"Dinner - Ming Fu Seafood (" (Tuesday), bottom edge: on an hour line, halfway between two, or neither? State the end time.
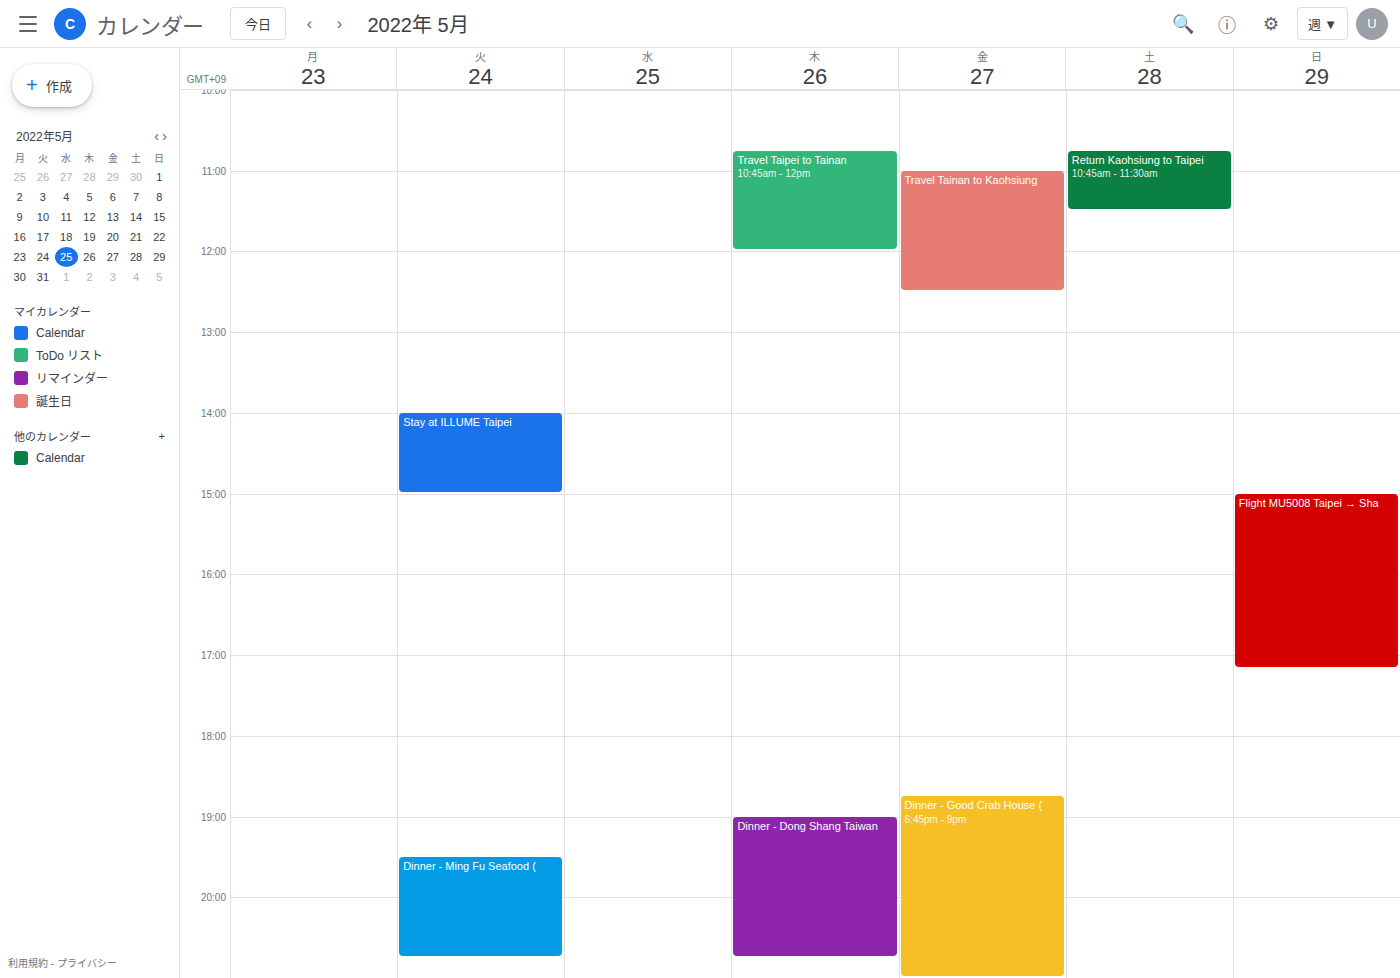
8:45 PM -- neither: three quarters of the way from the 8 PM line to the 9 PM line.